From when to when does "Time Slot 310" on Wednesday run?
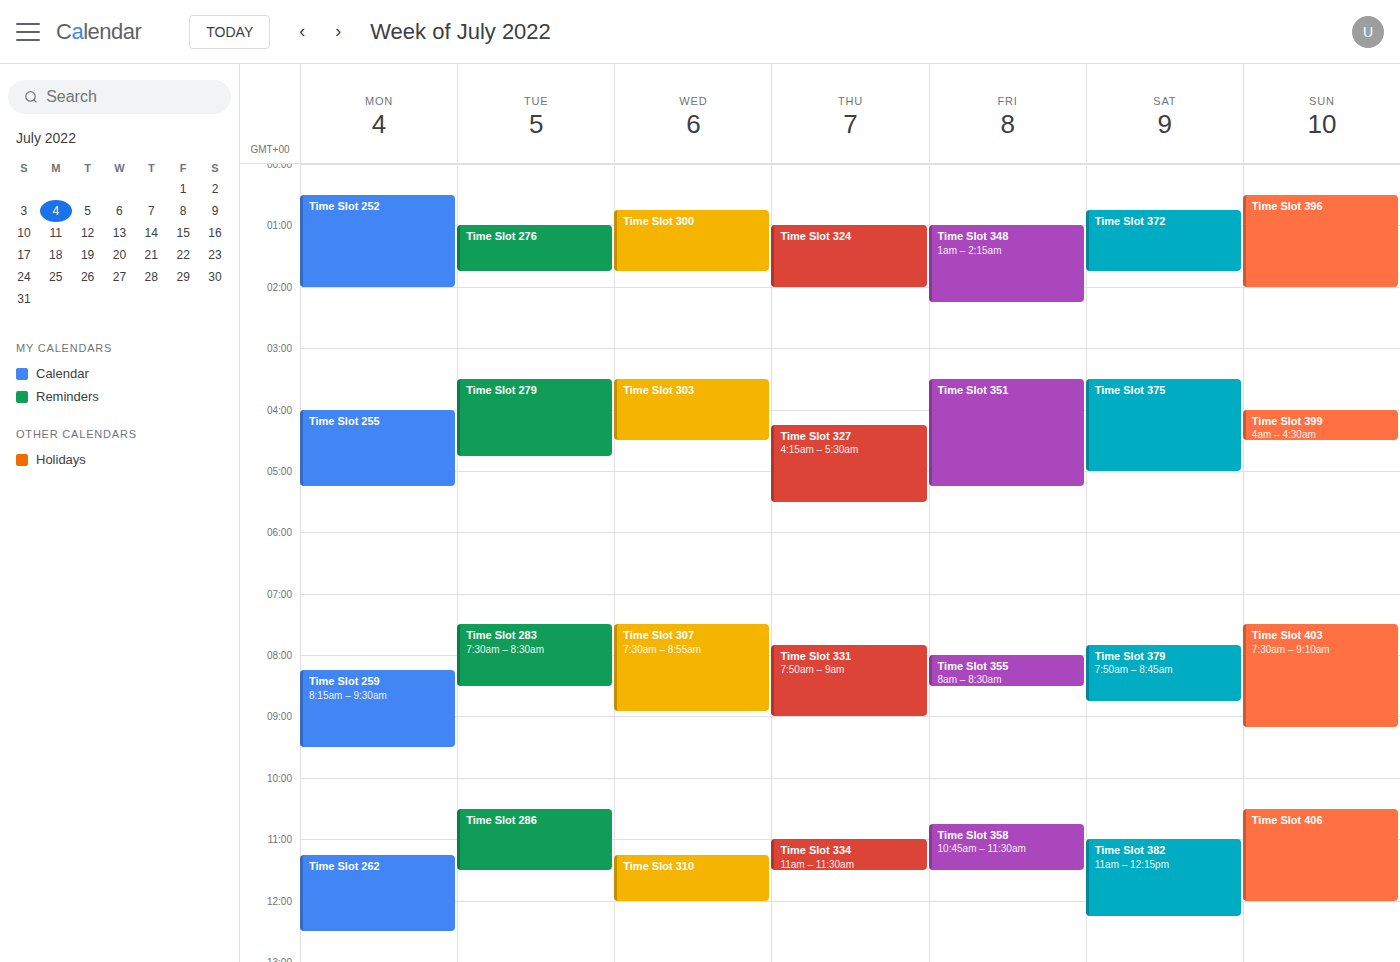
11:15 AM to 12:00 PM